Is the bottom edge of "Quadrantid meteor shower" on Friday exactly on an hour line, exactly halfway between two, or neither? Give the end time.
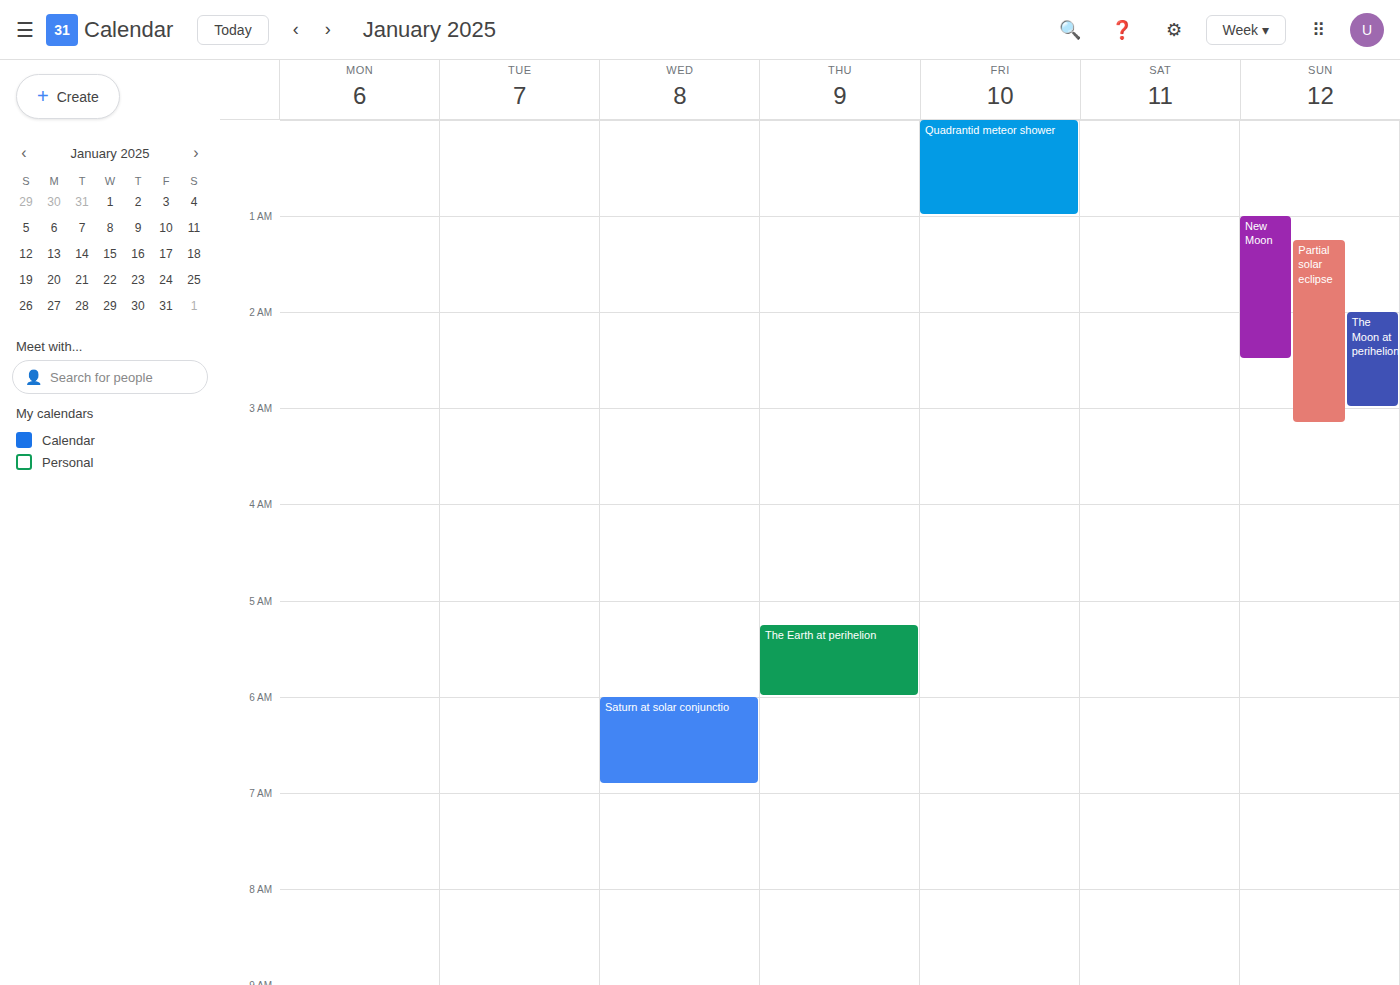
1:00 AM -- exactly on the 1 AM line.